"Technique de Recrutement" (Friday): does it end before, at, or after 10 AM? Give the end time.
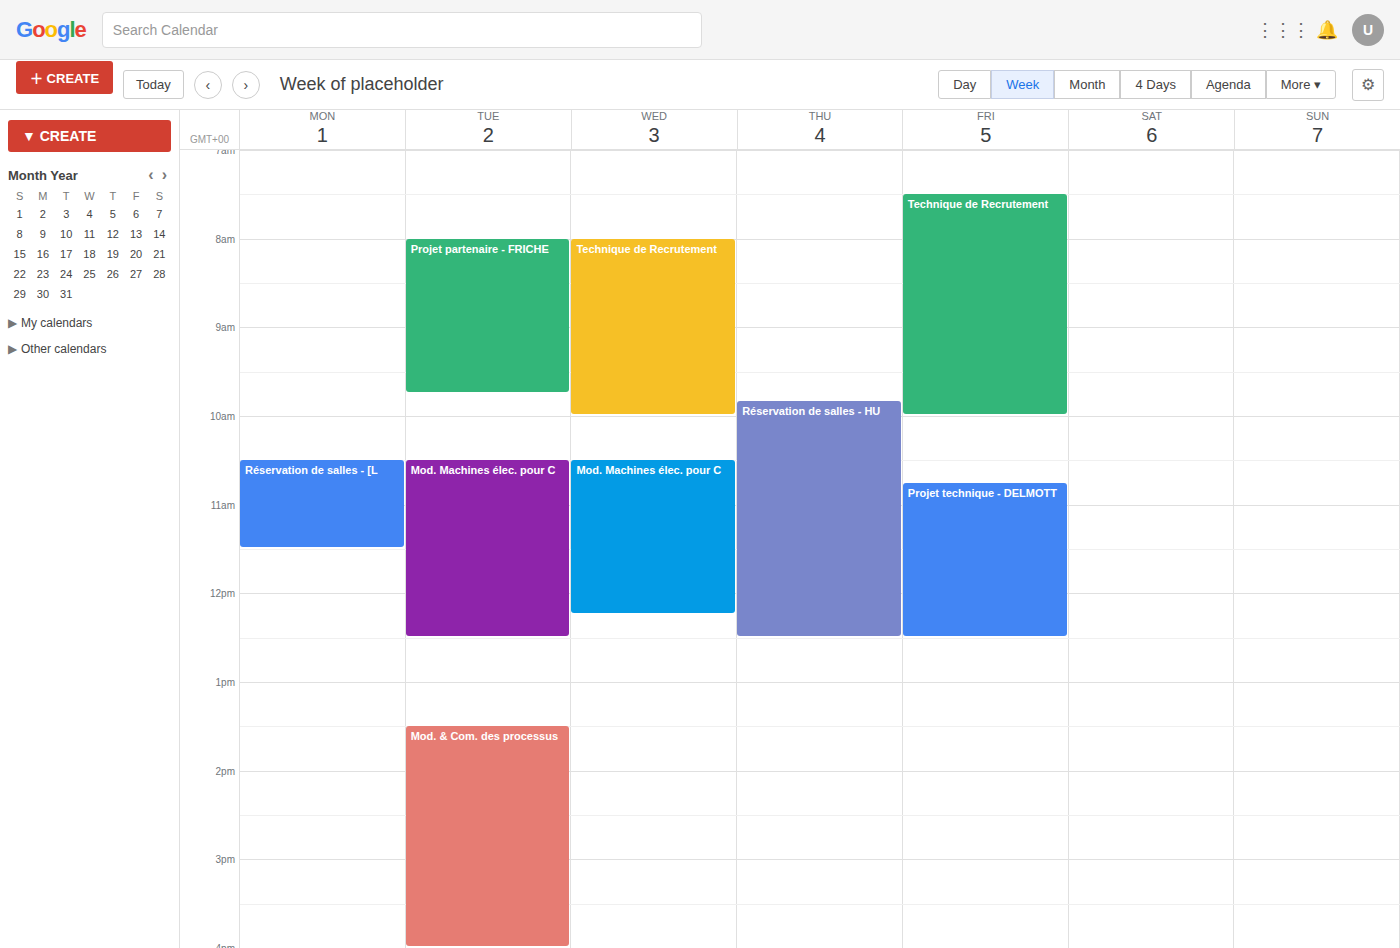
10:00 AM -- exactly at 10 AM, on the 10 AM line.